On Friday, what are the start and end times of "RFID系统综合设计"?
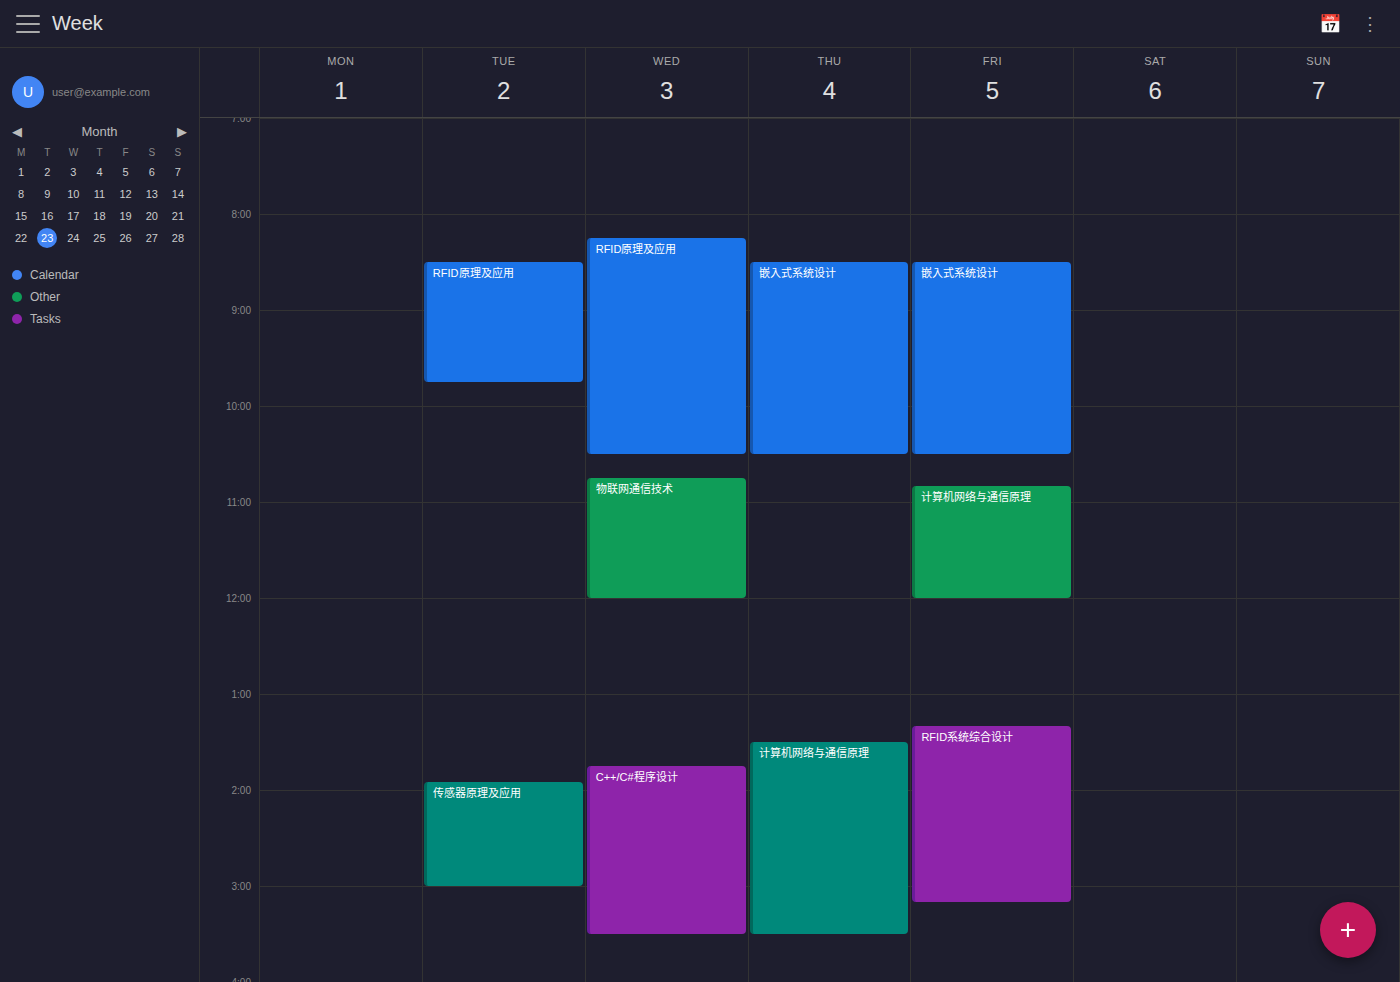
1:20 PM to 3:10 PM